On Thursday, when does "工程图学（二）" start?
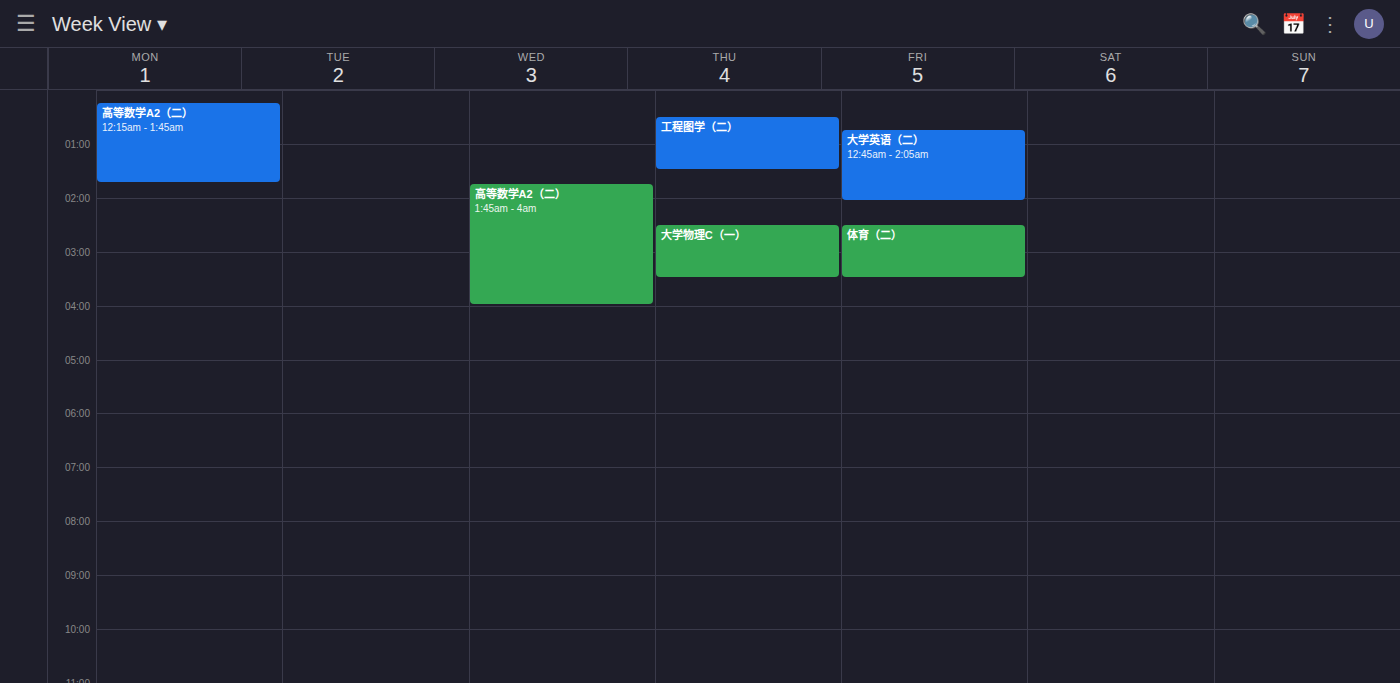
12:30 AM